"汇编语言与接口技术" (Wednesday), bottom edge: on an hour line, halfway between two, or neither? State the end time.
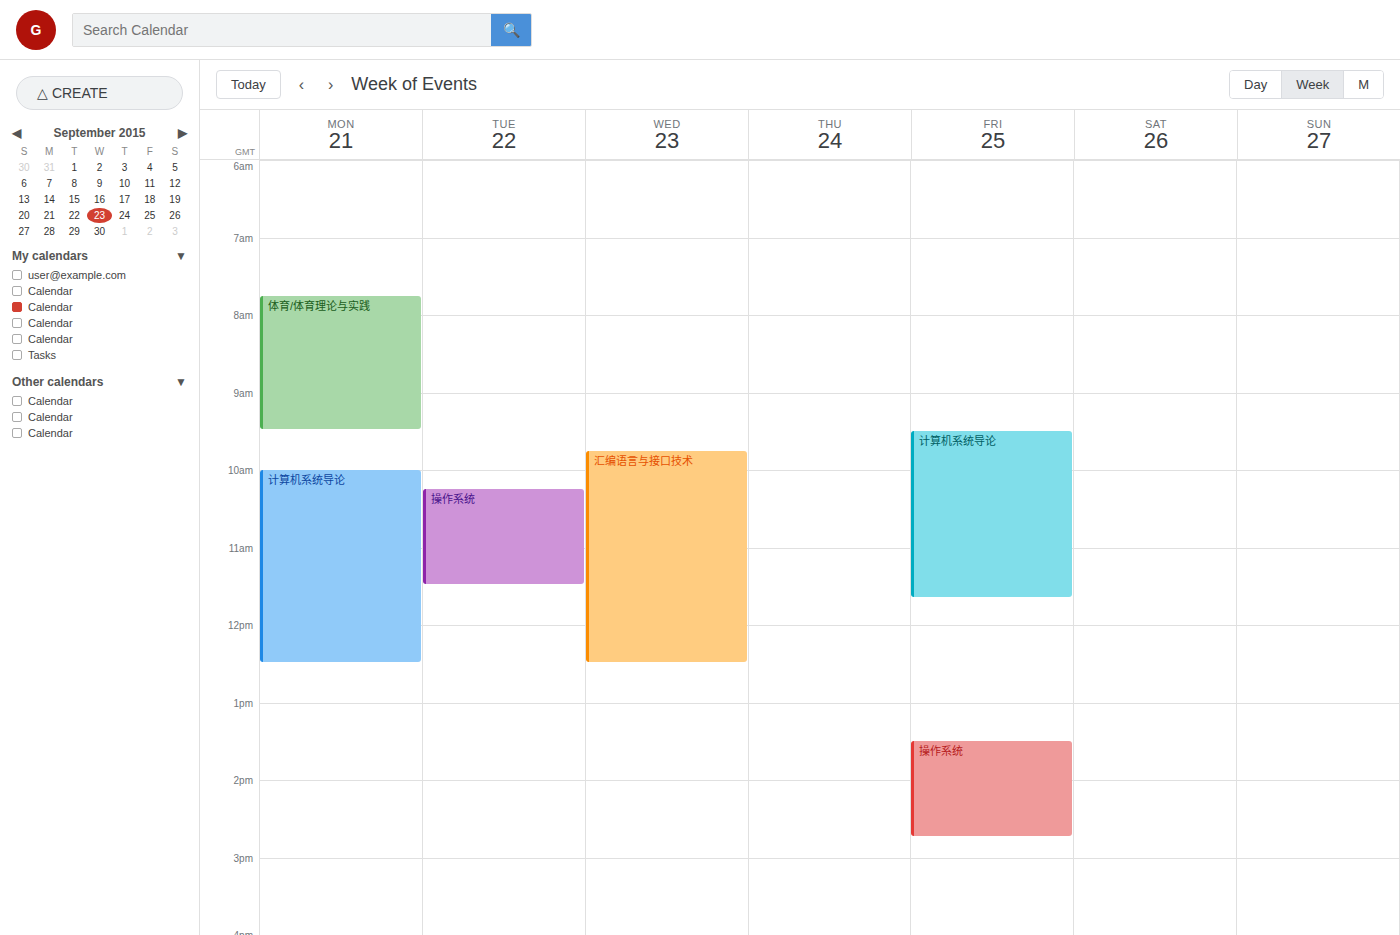
12:30 PM -- halfway between the 12 PM and 1 PM lines.